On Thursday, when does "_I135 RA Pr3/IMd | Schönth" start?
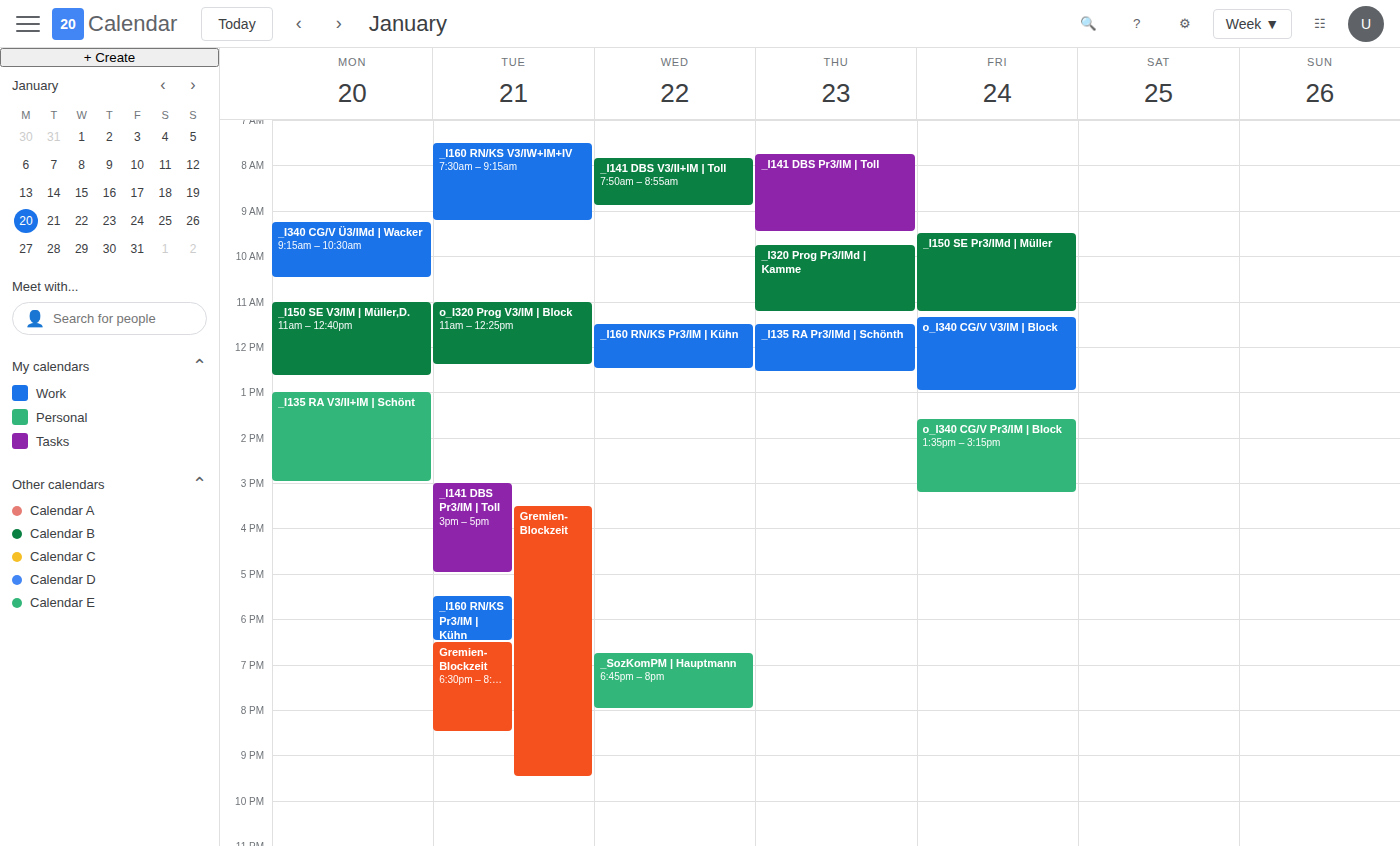
11:30